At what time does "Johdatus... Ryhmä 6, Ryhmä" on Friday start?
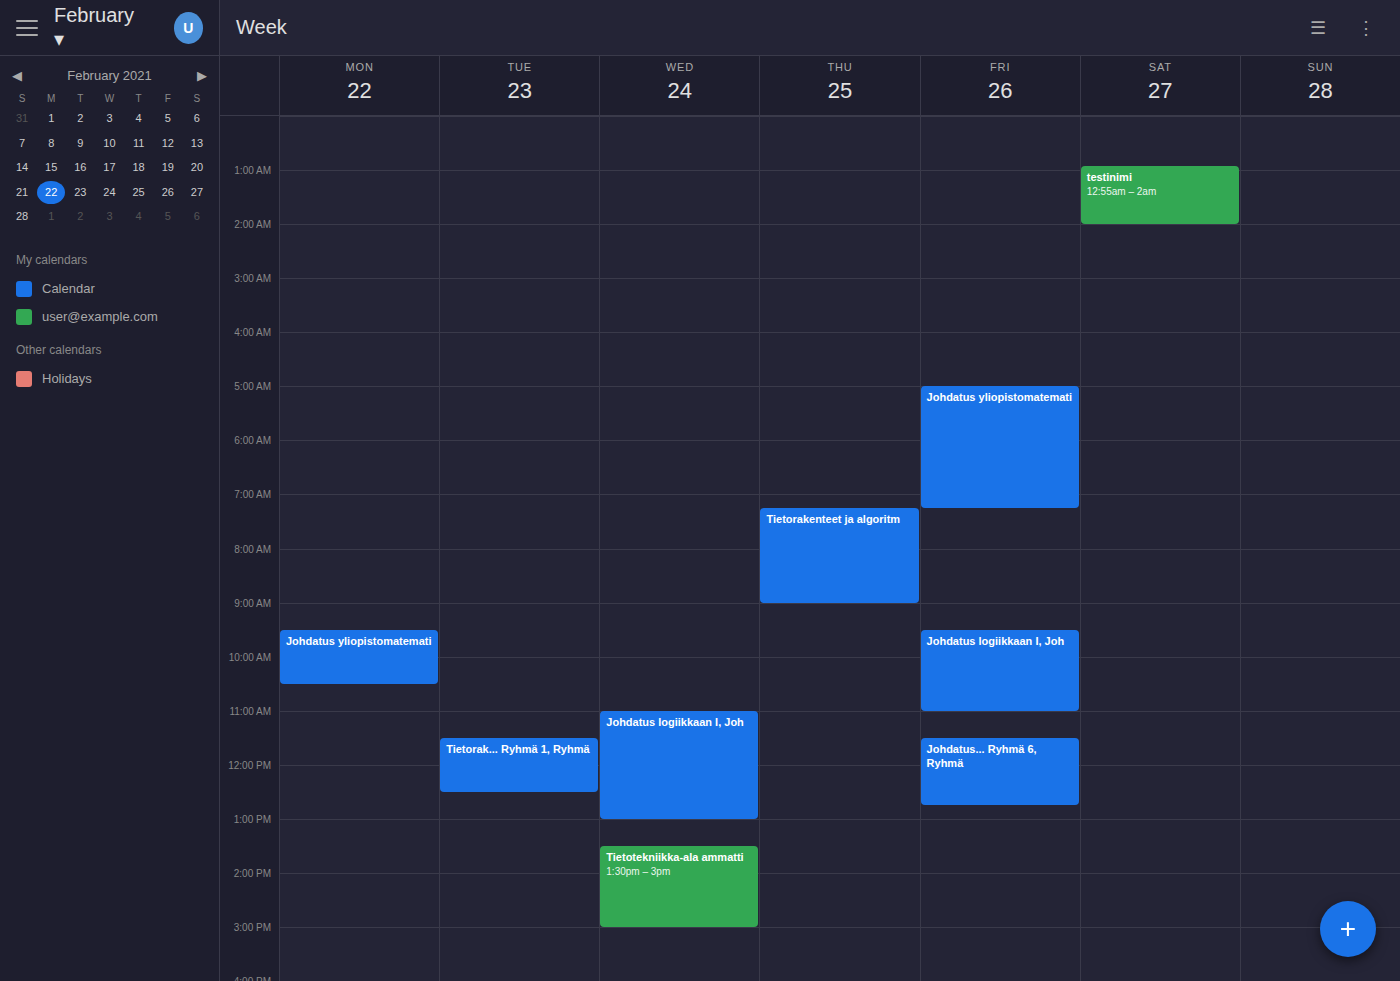
11:30